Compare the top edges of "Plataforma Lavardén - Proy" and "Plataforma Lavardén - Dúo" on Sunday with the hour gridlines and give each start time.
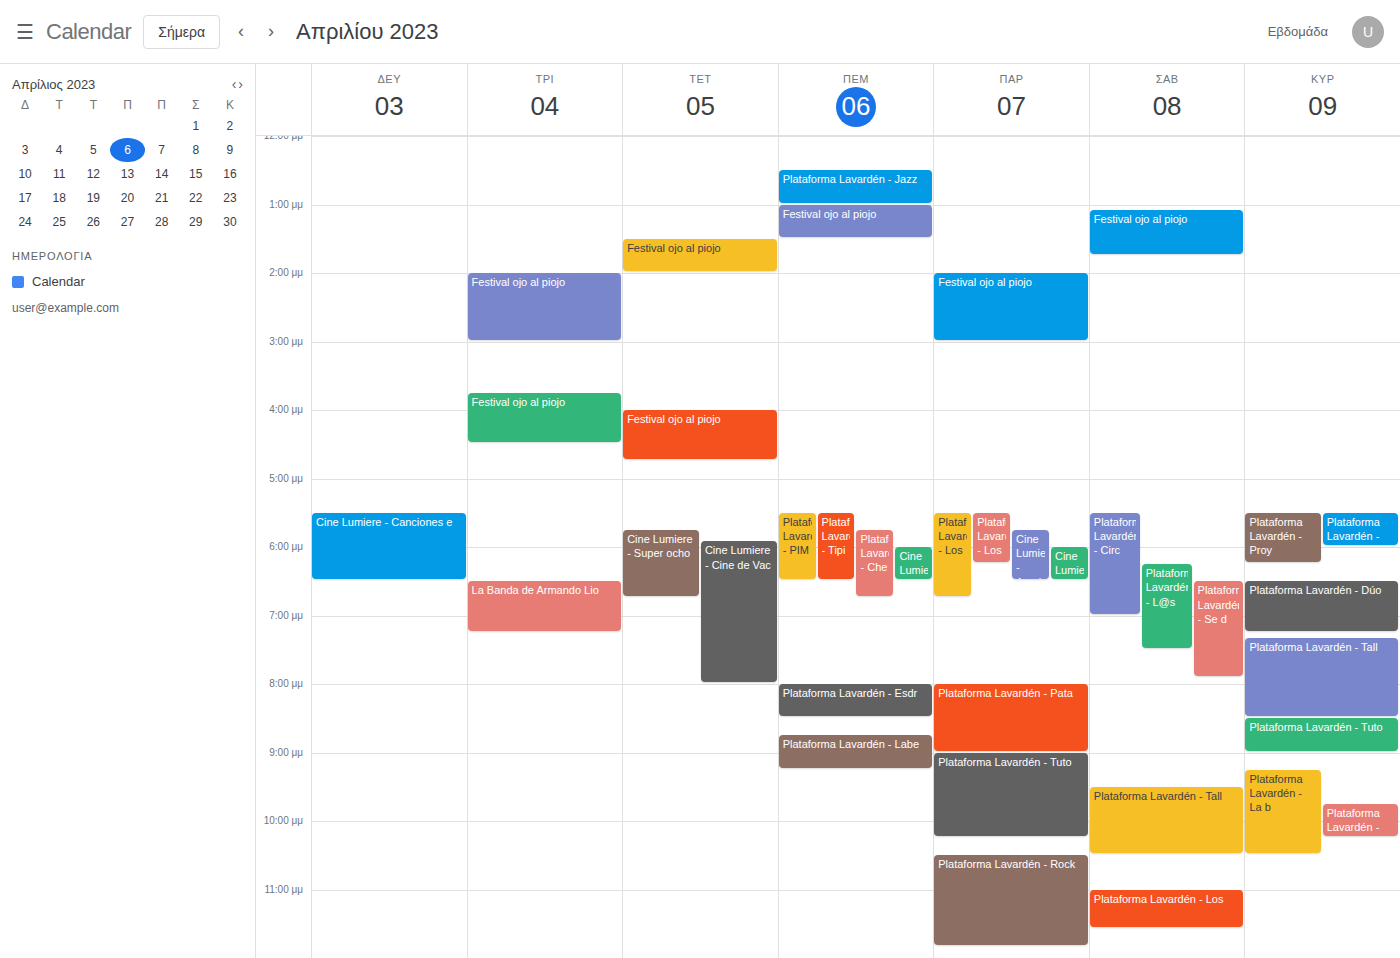
"Plataforma Lavardén - Proy": 17:30, halfway between the 17:00 and 18:00 lines. "Plataforma Lavardén - Dúo": 18:30, halfway between the 18:00 and 19:00 lines.